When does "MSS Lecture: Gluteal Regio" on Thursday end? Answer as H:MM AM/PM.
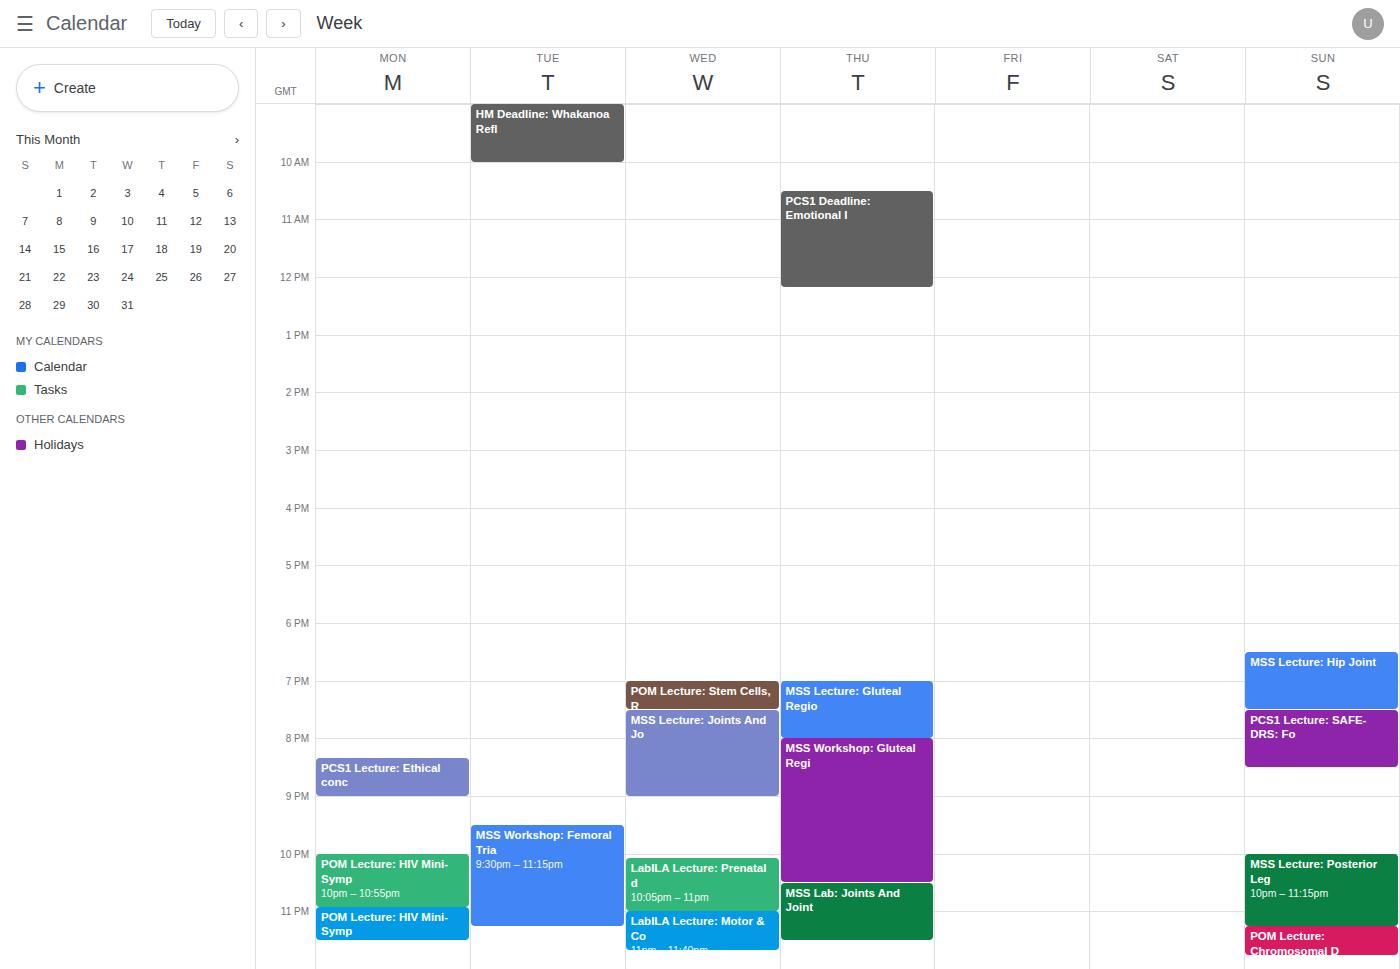
8:00 PM